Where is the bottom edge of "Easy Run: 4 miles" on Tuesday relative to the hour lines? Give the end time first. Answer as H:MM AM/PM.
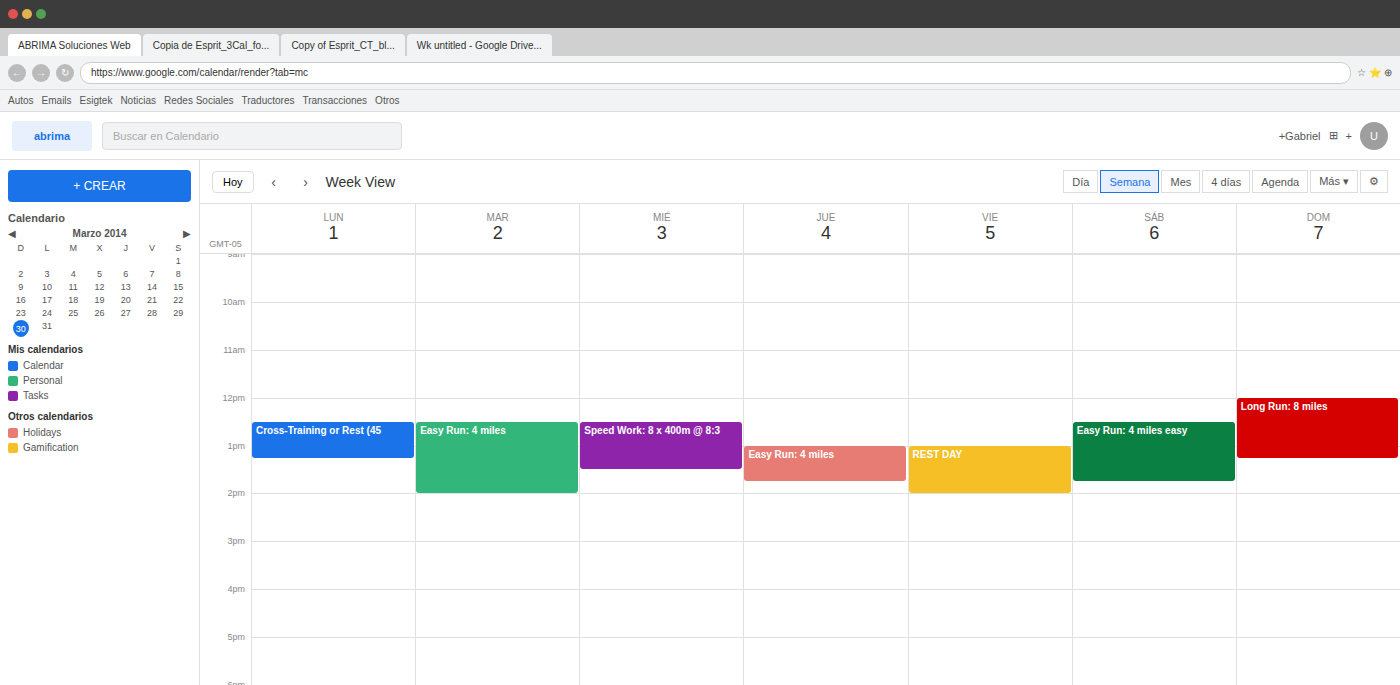
2:00 PM -- exactly on the 2 PM line.